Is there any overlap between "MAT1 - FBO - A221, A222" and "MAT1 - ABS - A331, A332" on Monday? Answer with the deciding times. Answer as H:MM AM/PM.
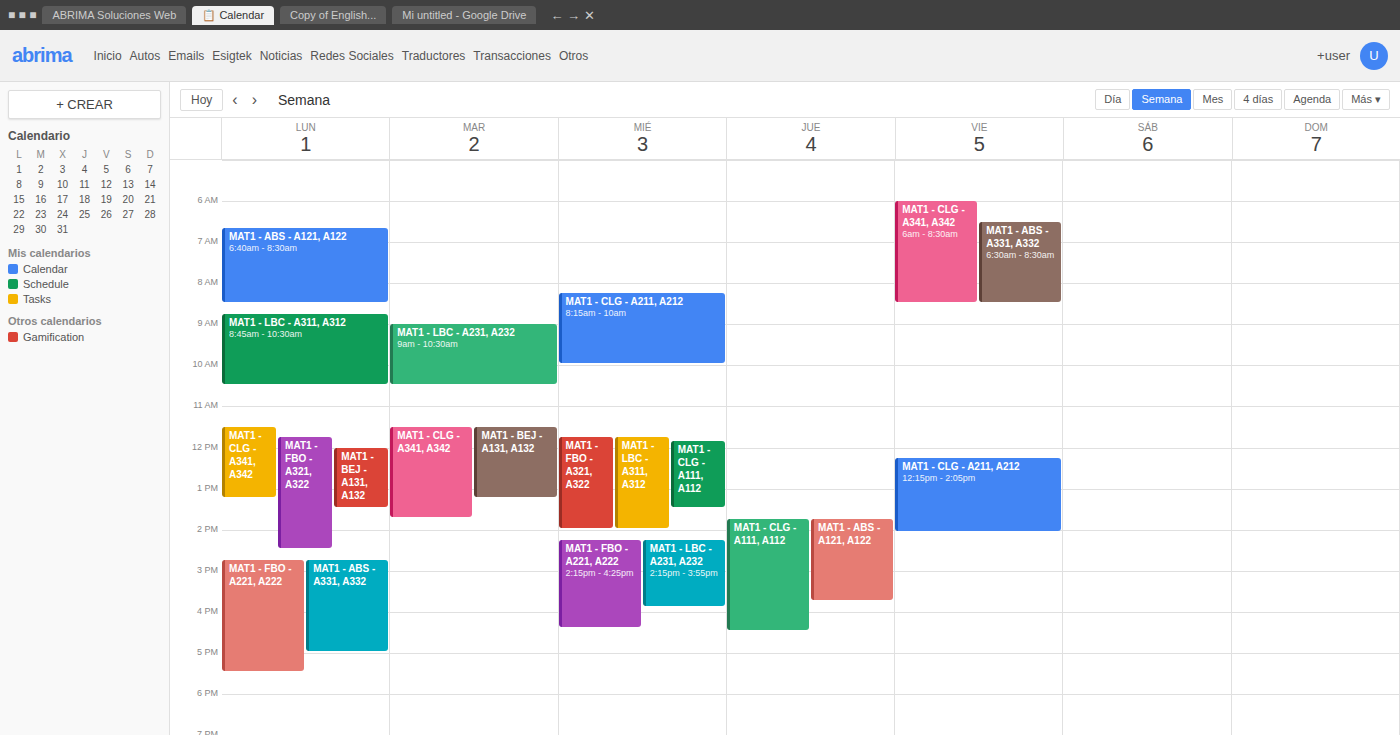
"MAT1 - ABS - A331, A332" runs 2:45 PM to 5:00 PM, inside "MAT1 - FBO - A221, A222" -- they overlap.